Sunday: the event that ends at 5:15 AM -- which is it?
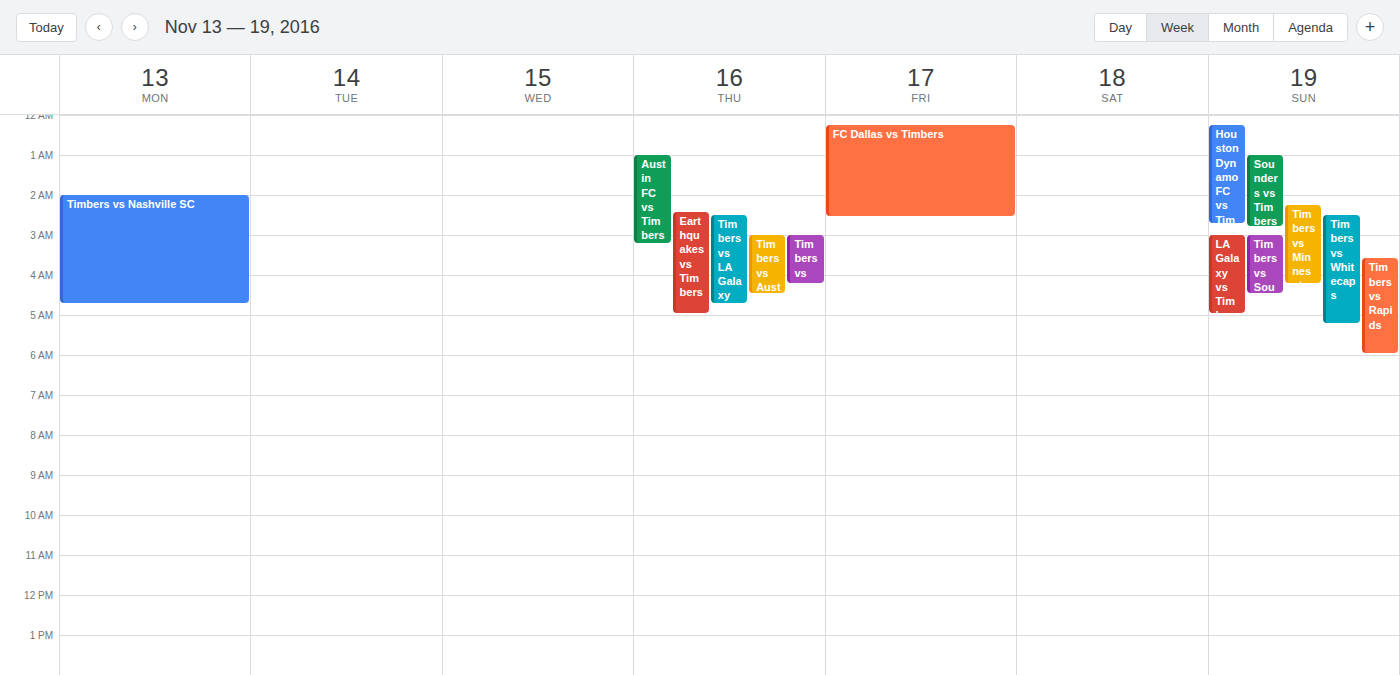
"Timbers vs Whitecaps"